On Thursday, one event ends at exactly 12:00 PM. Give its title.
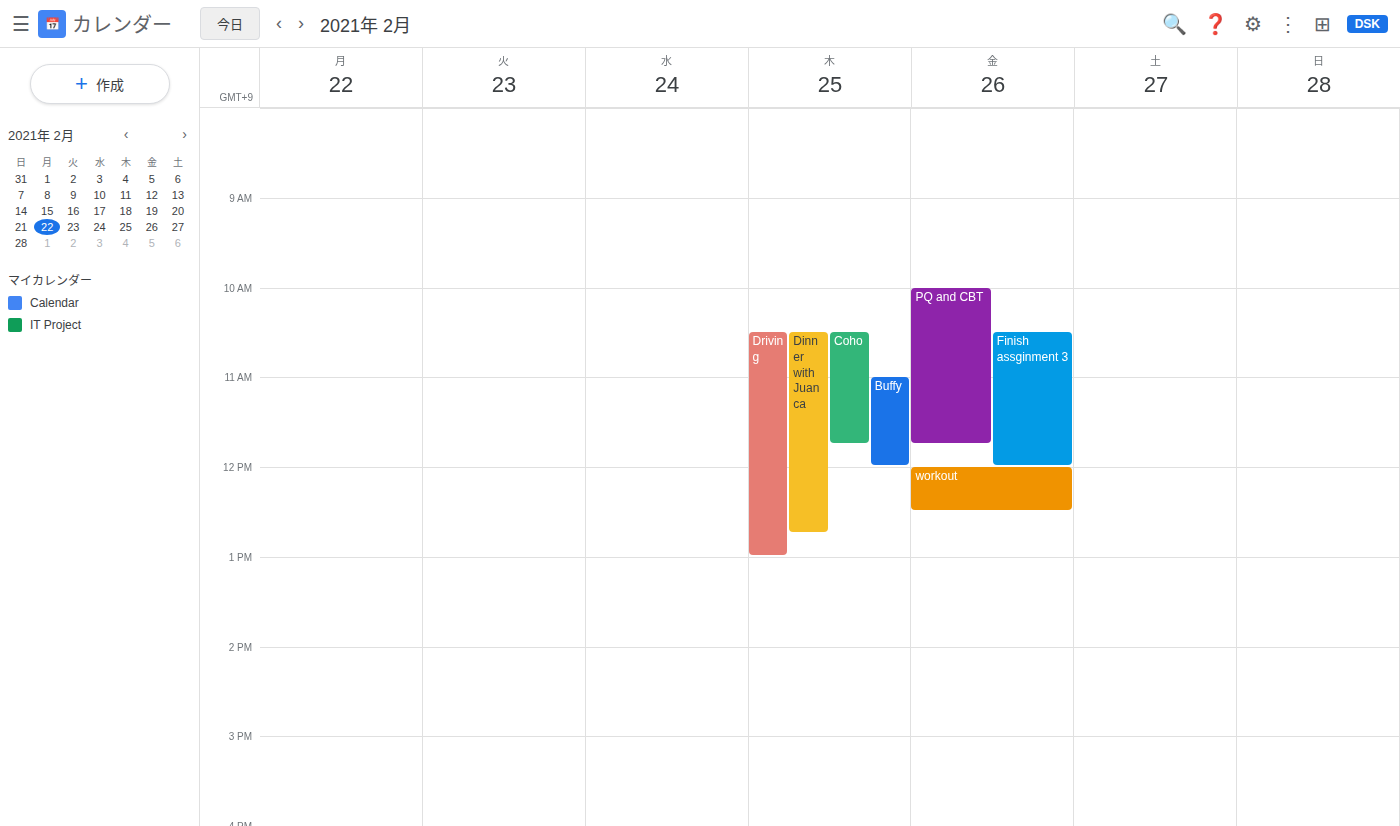
"Buffy"